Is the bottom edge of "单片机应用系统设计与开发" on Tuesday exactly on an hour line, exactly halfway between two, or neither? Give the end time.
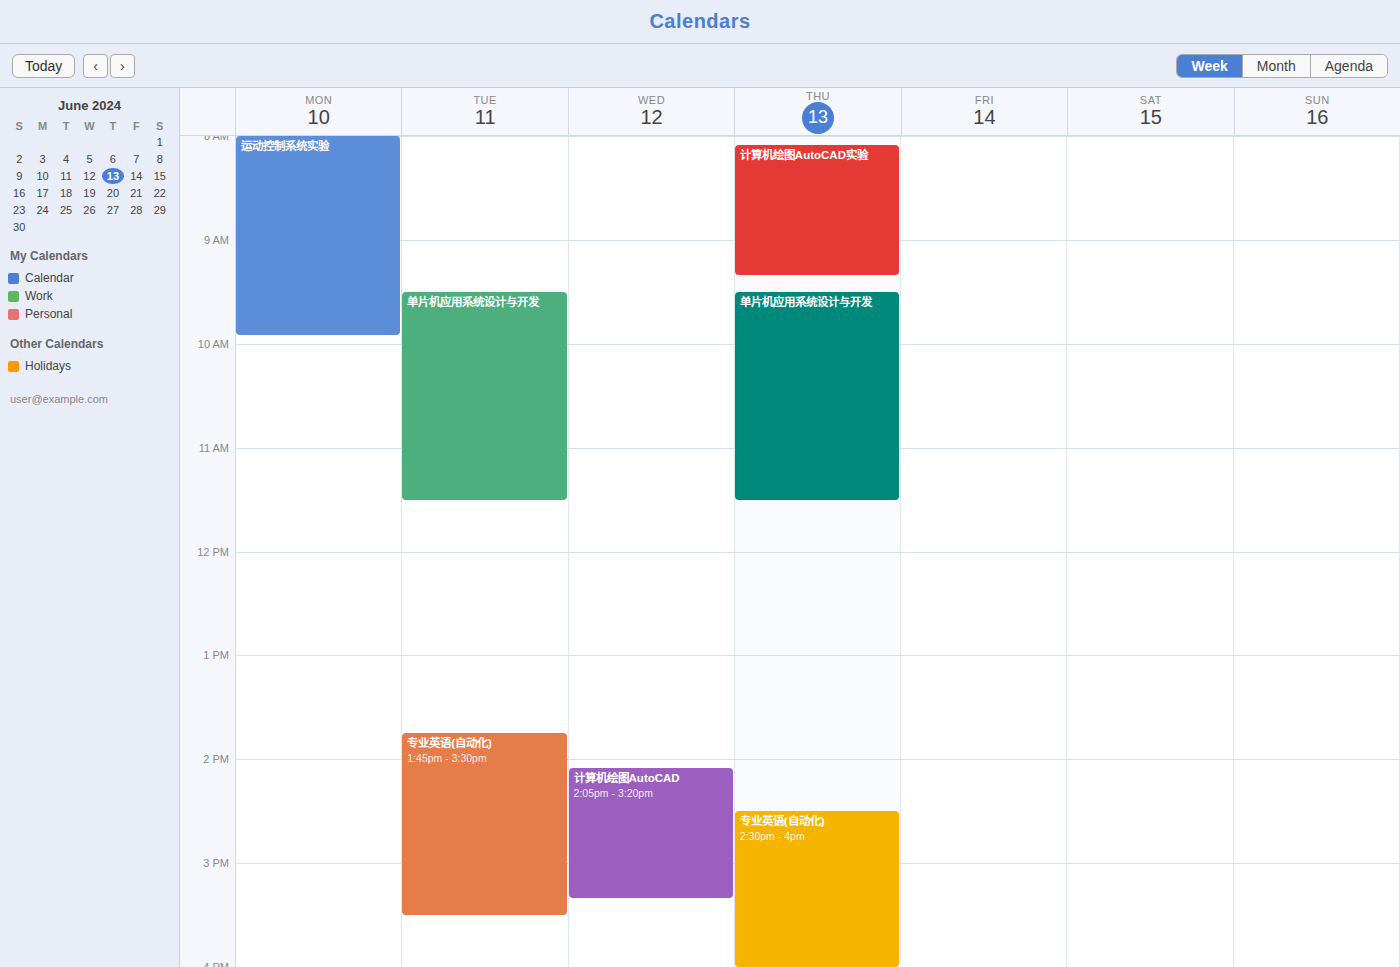
11:30 -- halfway between the 11:00 and 12:00 lines.